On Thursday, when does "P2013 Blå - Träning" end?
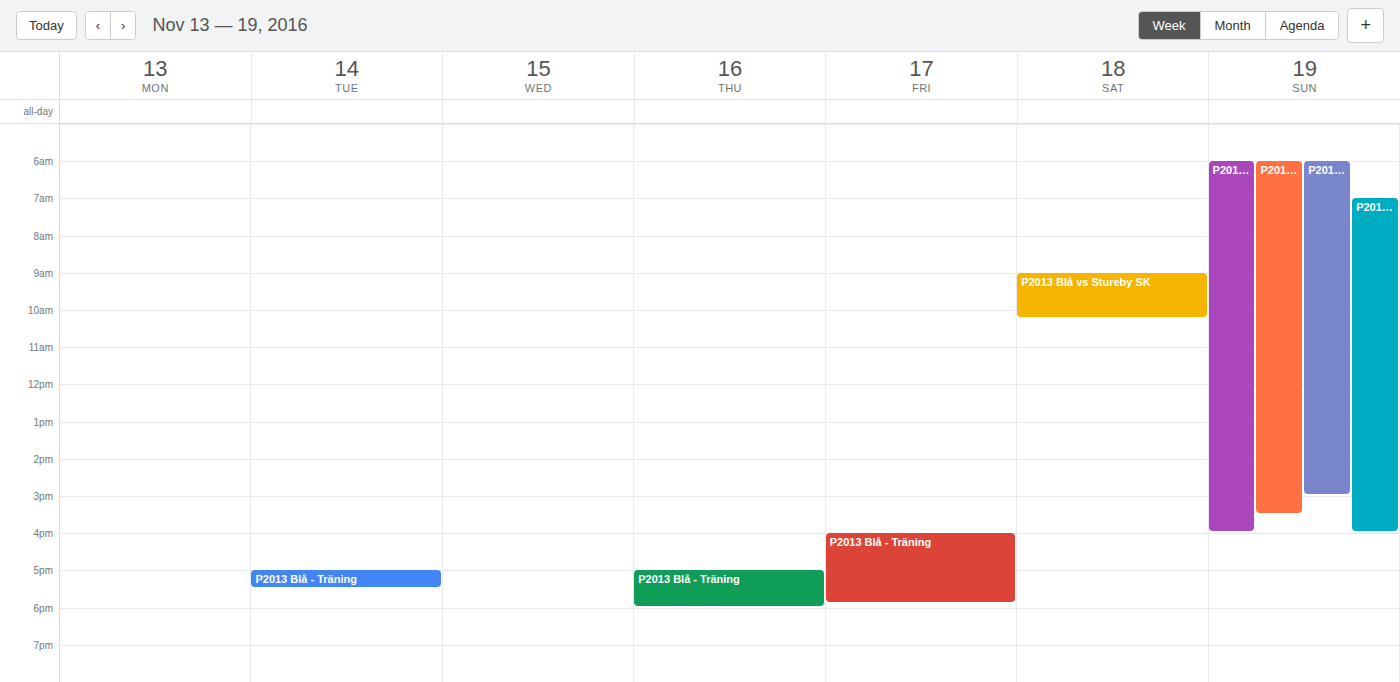
6:00 PM